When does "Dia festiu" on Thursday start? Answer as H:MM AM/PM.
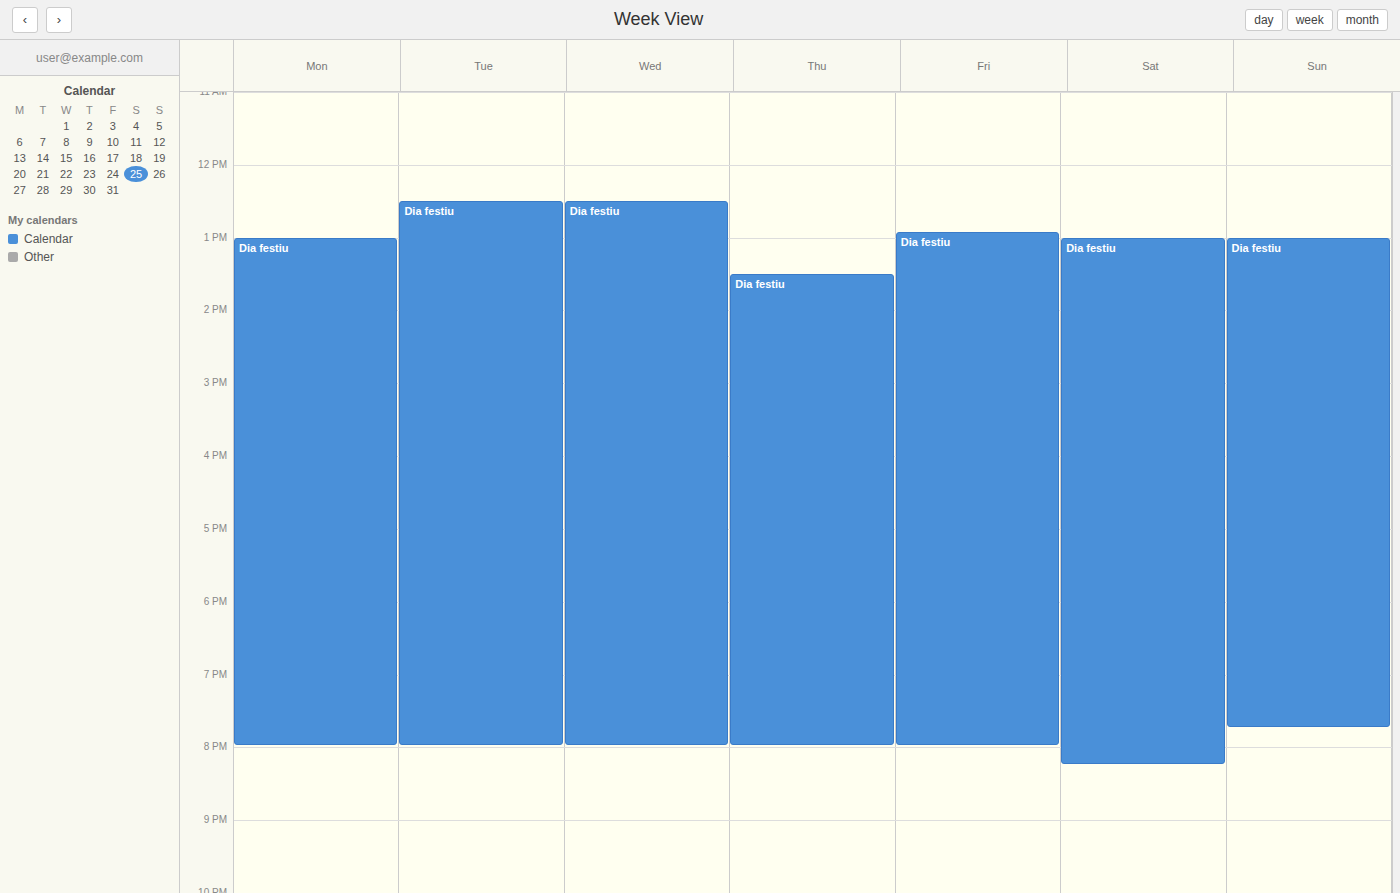
1:30 PM